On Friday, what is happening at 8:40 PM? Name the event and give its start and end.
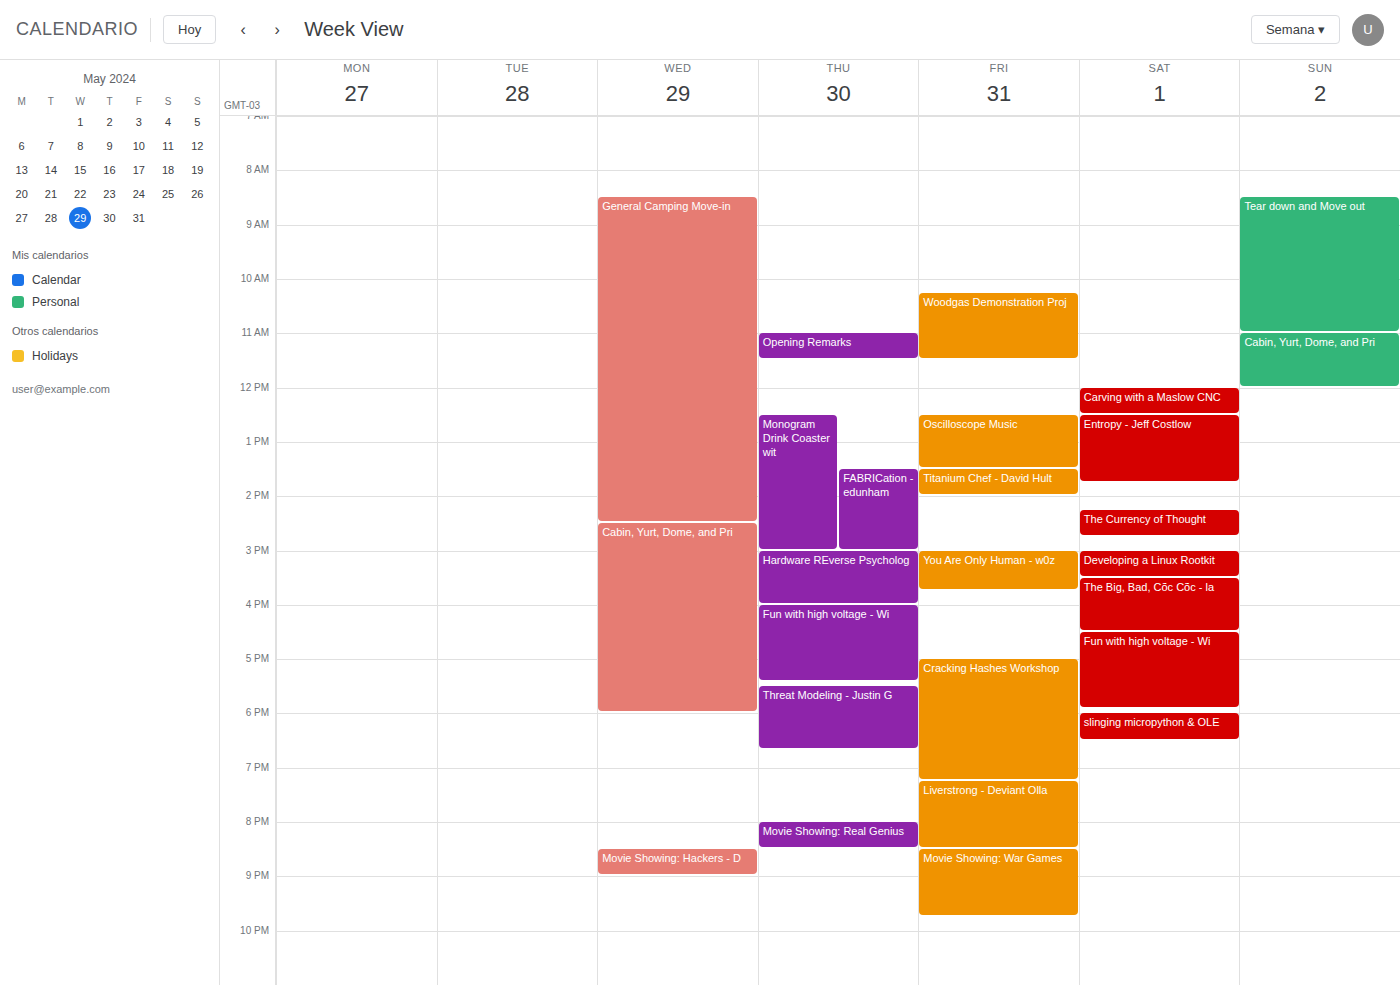
"Movie Showing: War Games", 8:30 PM to 9:45 PM